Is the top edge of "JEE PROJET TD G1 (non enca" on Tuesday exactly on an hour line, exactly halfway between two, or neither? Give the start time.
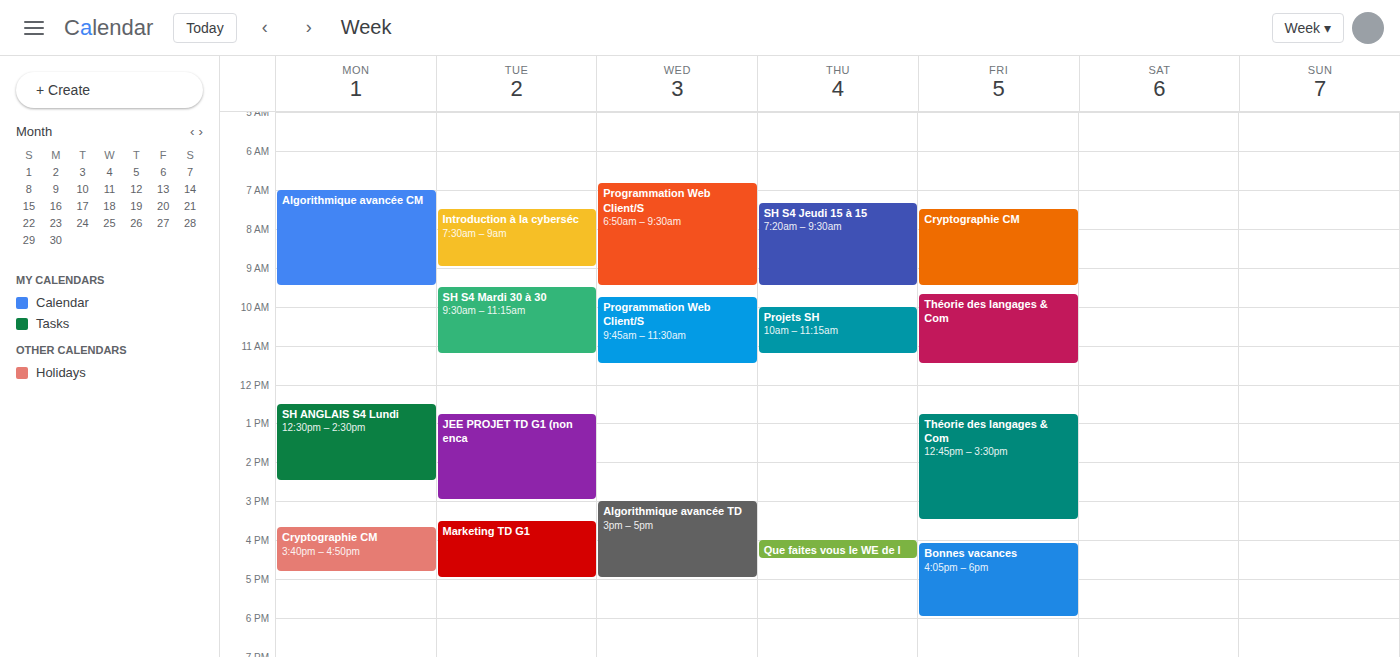
12:45 -- neither: three quarters of the way from the 12:00 line to the 13:00 line.